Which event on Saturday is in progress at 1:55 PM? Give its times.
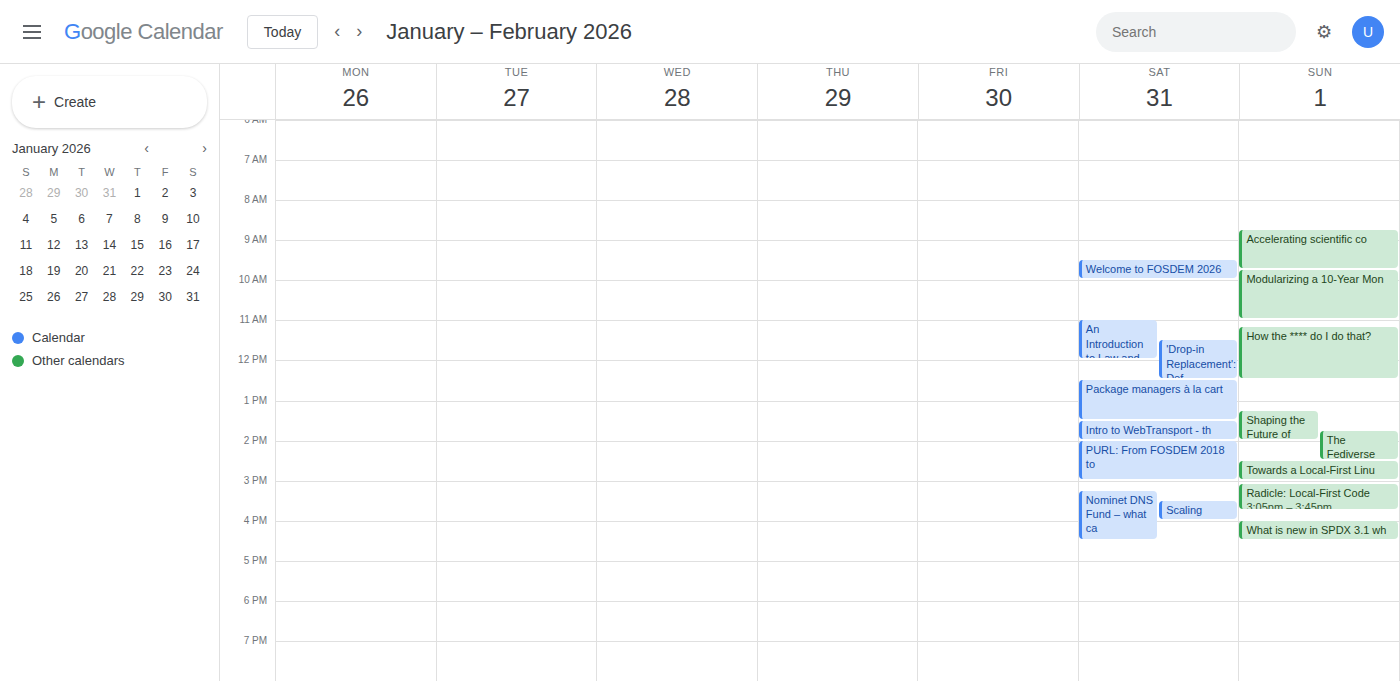
"Intro to WebTransport - th", 1:30 PM to 2:00 PM